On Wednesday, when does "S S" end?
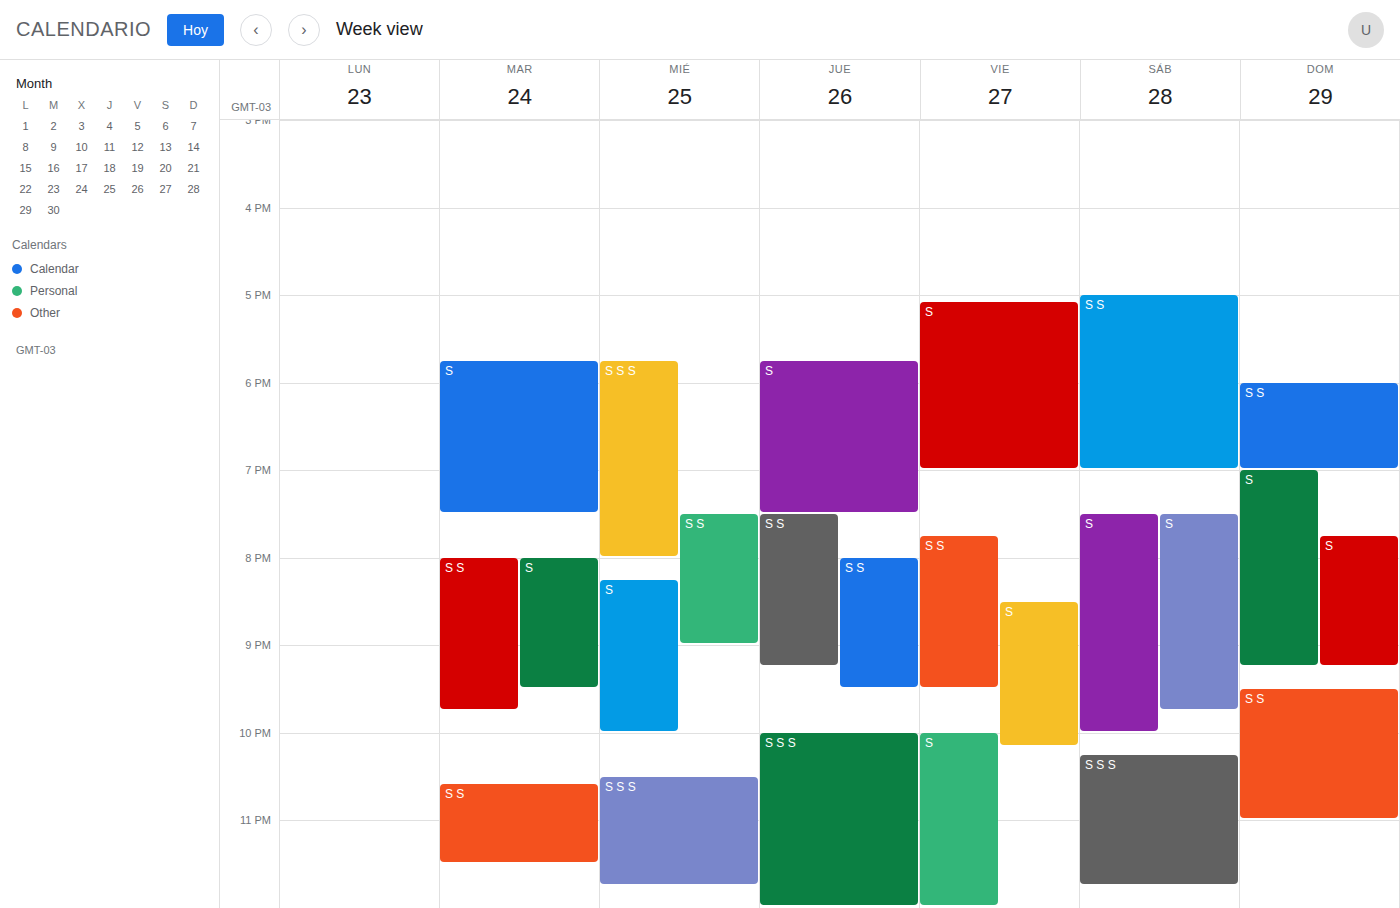
9:00 PM